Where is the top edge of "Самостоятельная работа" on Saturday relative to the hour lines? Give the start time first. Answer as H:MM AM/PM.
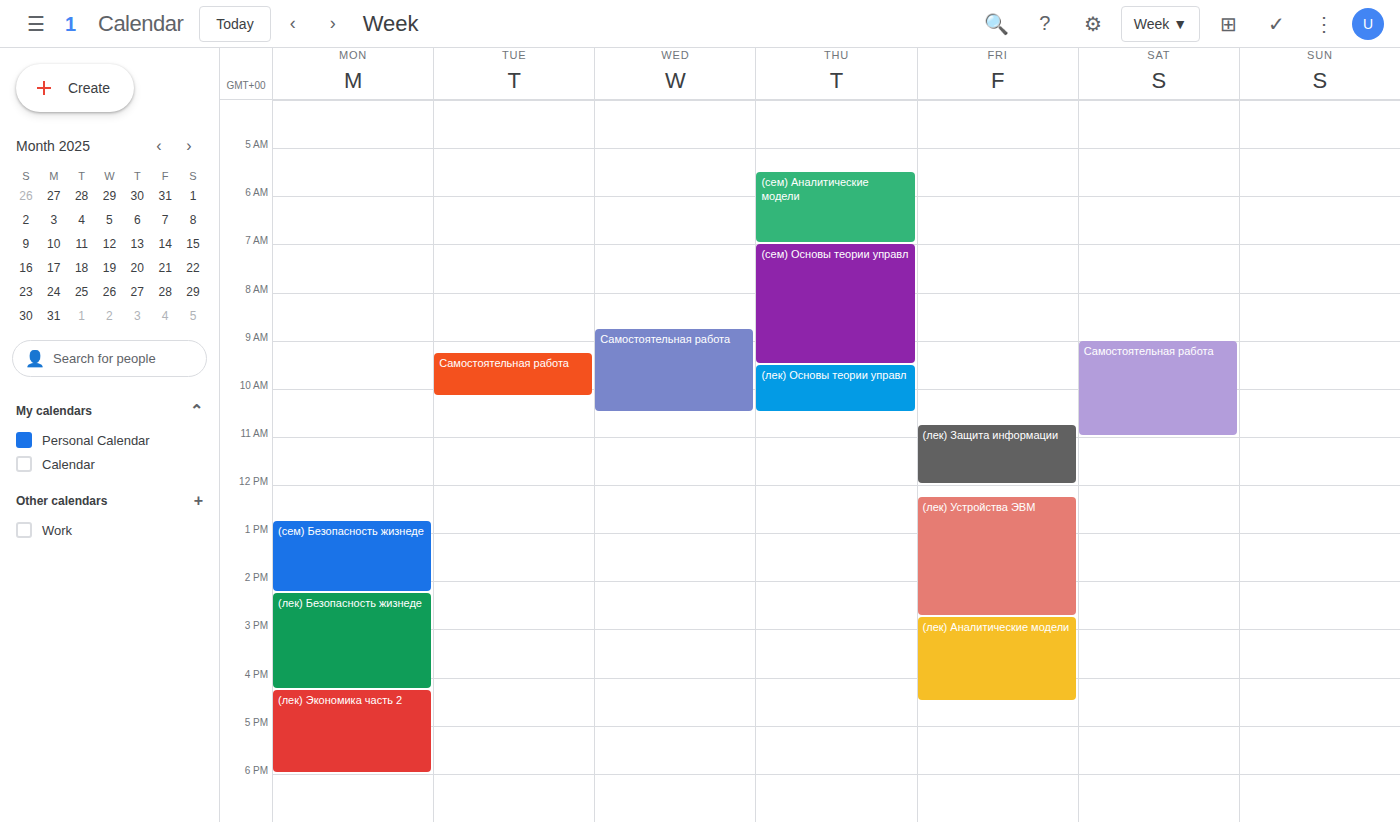
9:00 AM -- exactly on the 9 AM line.